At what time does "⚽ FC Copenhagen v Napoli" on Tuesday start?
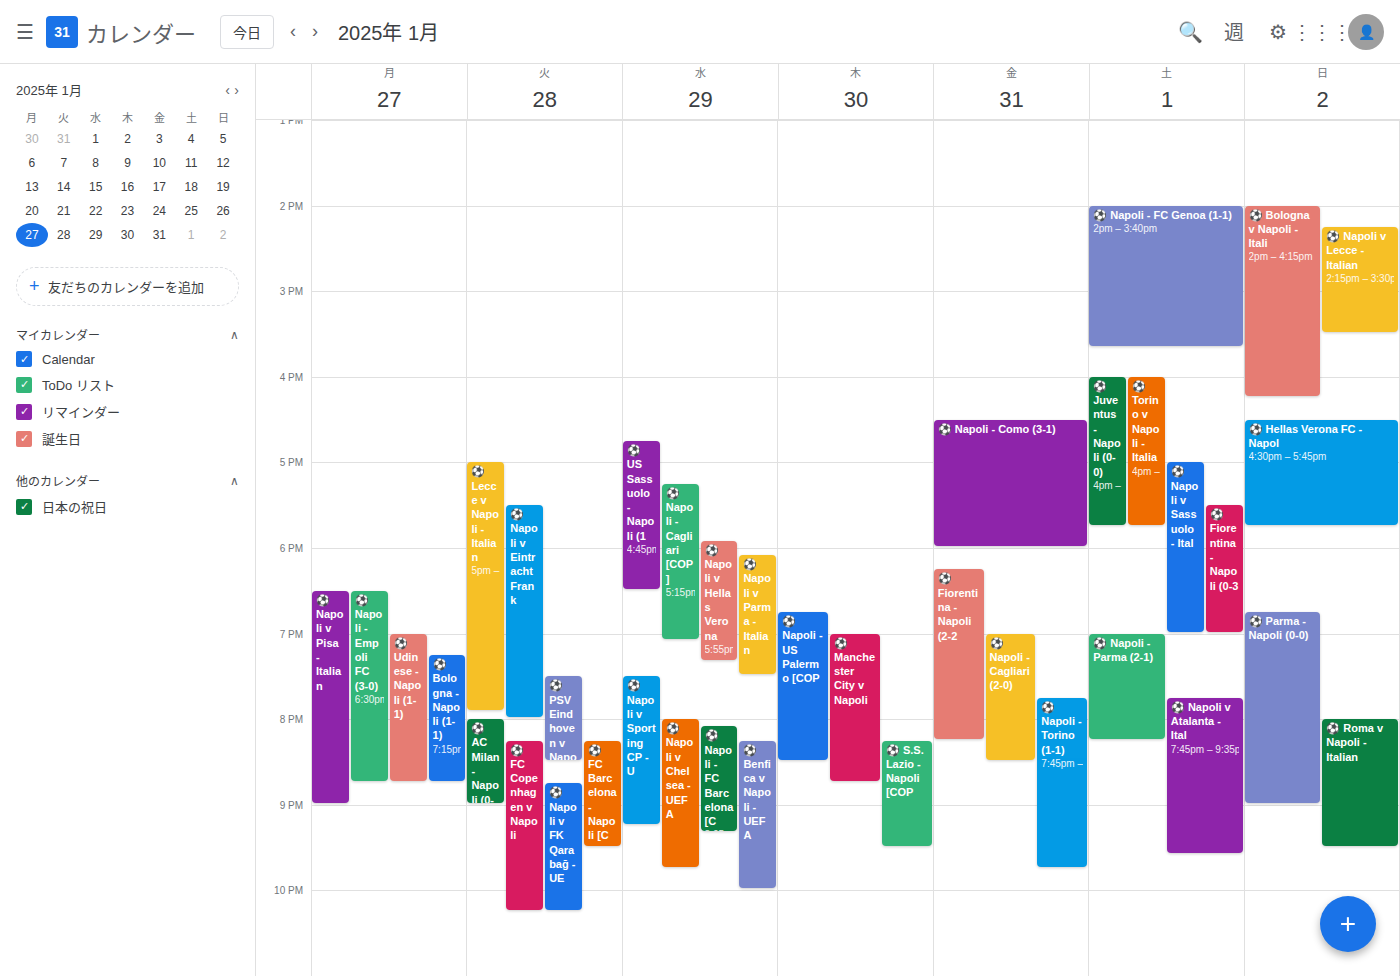
8:15 PM